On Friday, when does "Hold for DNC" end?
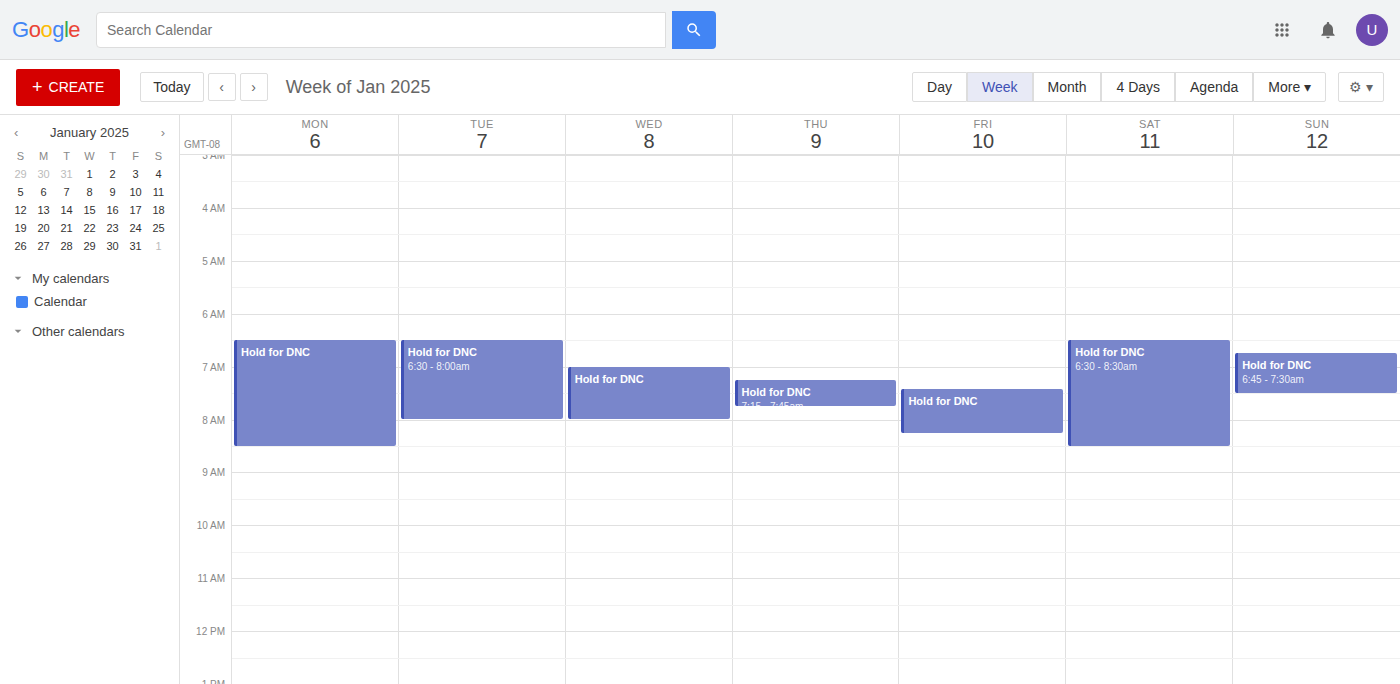
8:15 AM